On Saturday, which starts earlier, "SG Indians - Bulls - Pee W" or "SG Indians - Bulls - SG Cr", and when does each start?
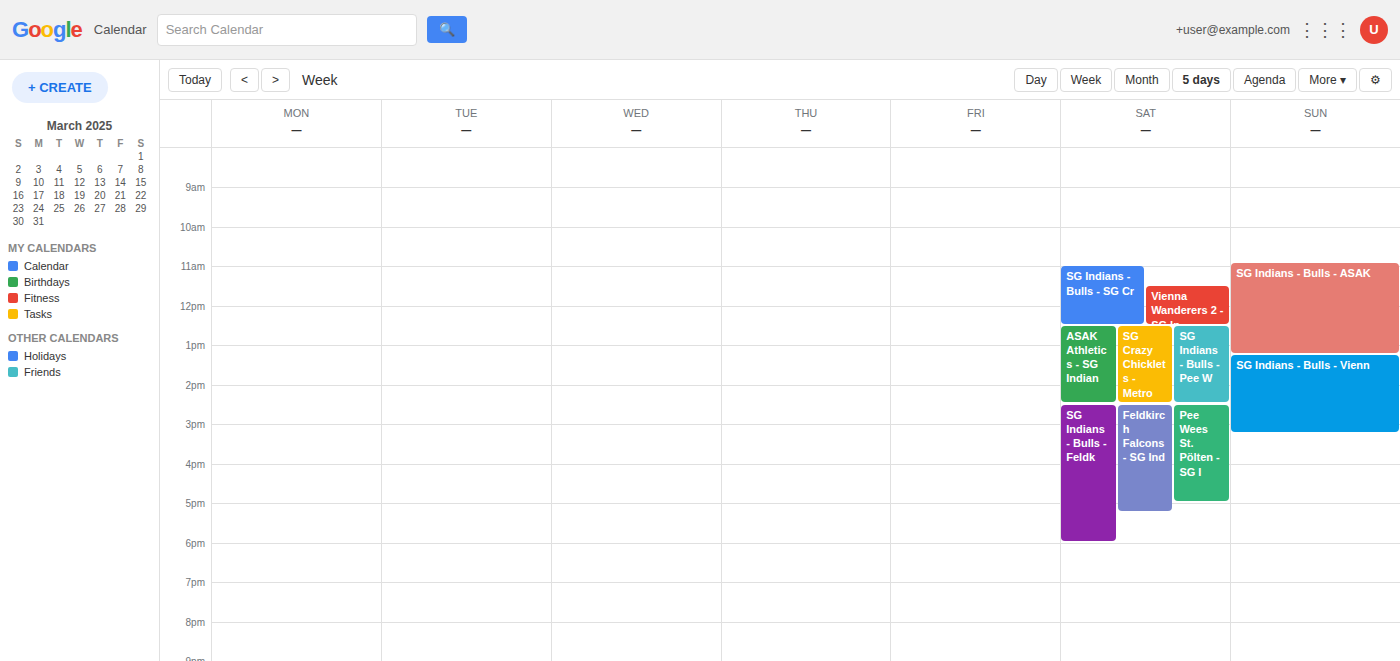
"SG Indians - Bulls - SG Cr" 11:00 AM; "SG Indians - Bulls - Pee W" 12:30 PM.